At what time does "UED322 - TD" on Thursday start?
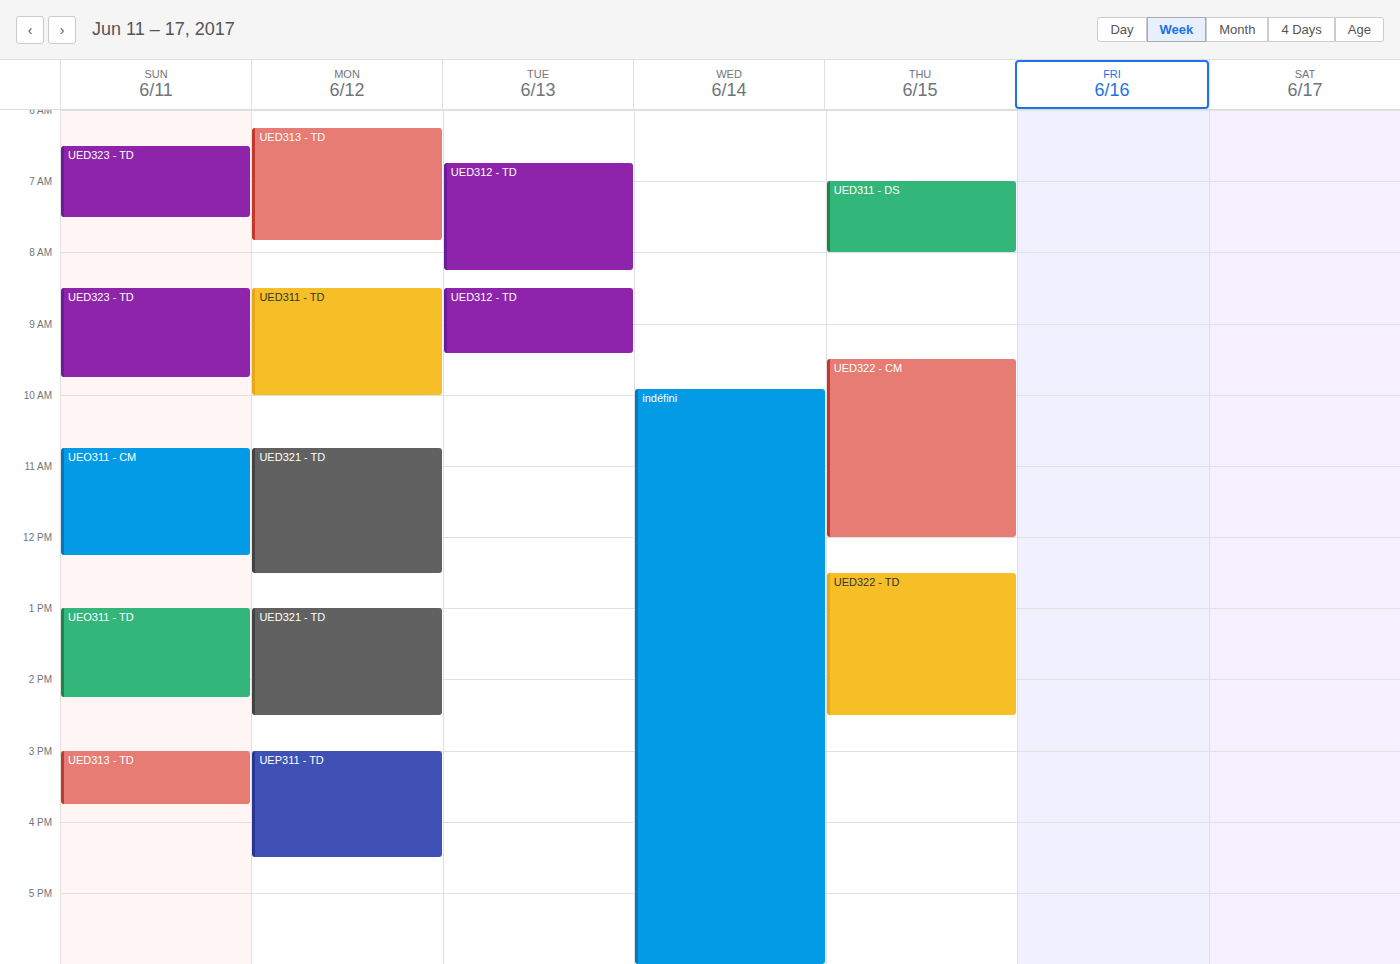
12:30 PM